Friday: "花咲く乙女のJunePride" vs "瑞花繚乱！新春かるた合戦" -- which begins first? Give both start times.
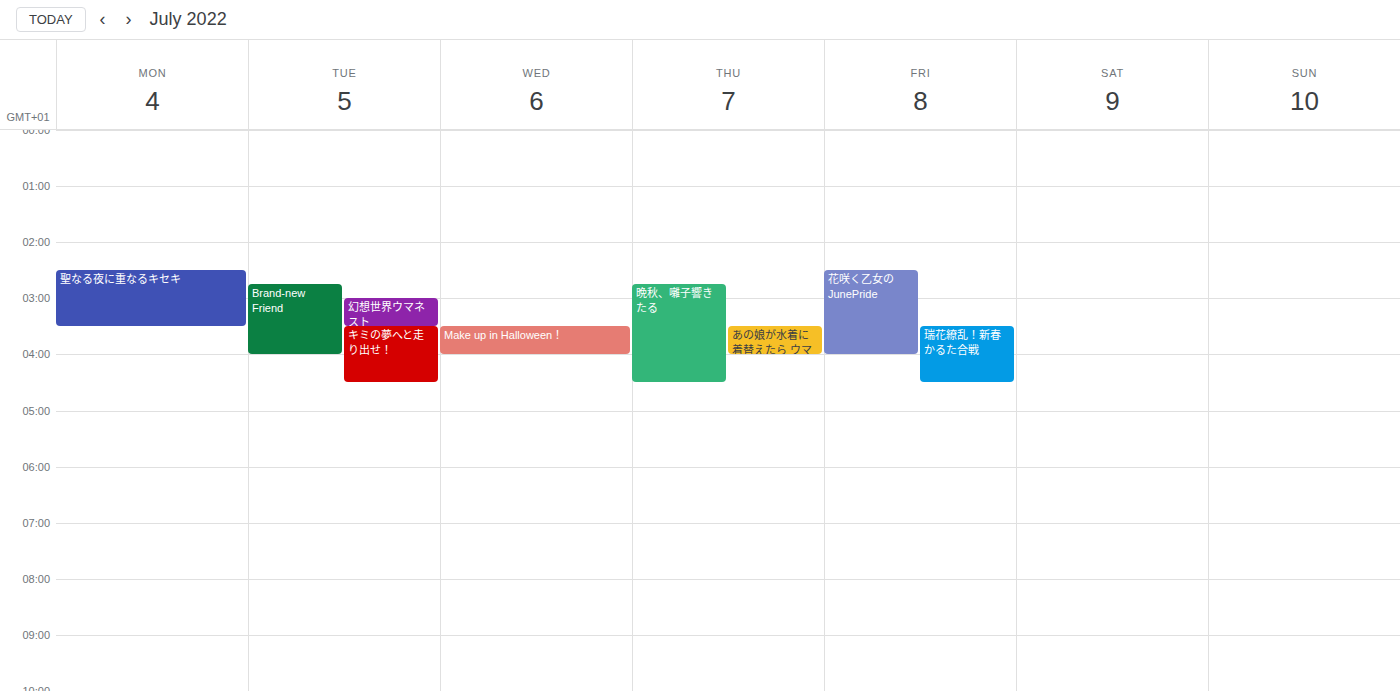
"花咲く乙女のJunePride" 02:30; "瑞花繚乱！新春かるた合戦" 03:30.